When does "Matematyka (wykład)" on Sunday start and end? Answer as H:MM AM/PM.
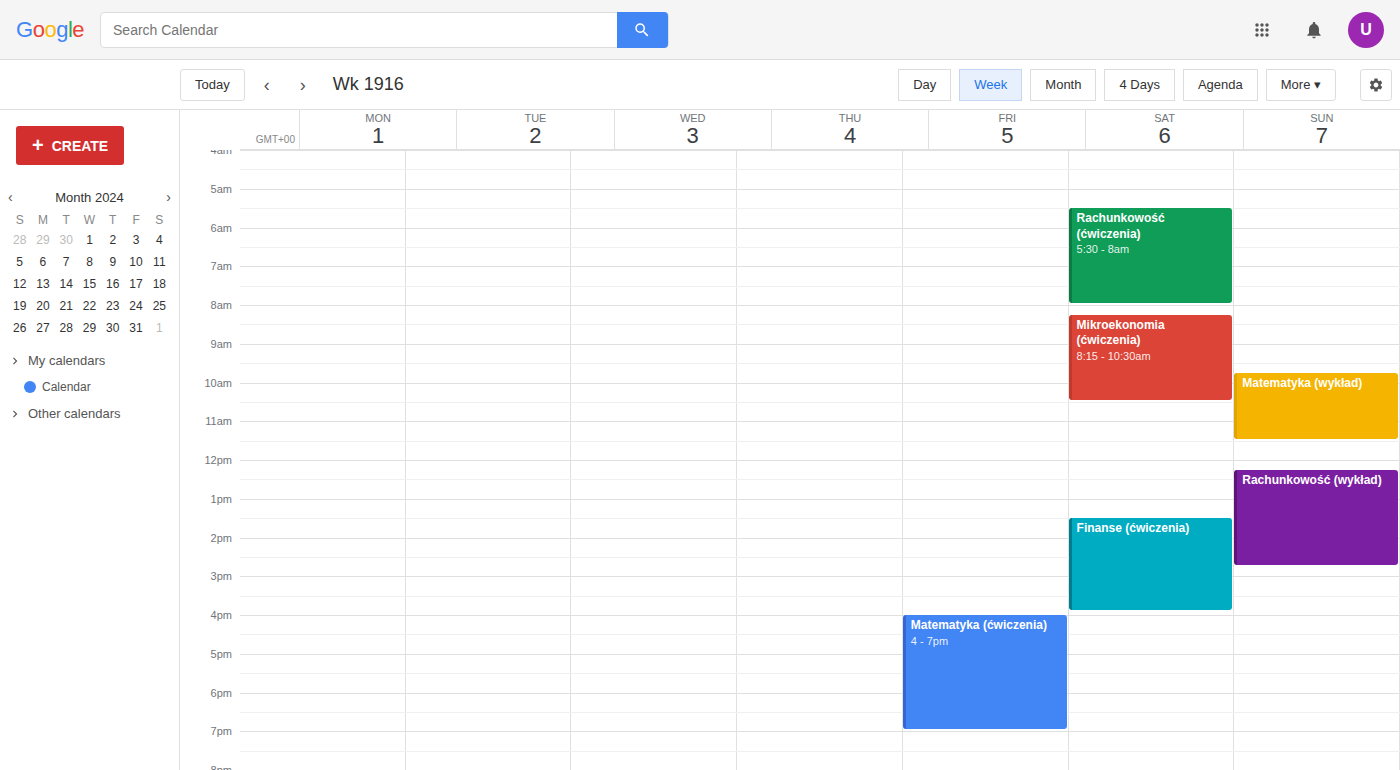
9:45 AM to 11:30 AM